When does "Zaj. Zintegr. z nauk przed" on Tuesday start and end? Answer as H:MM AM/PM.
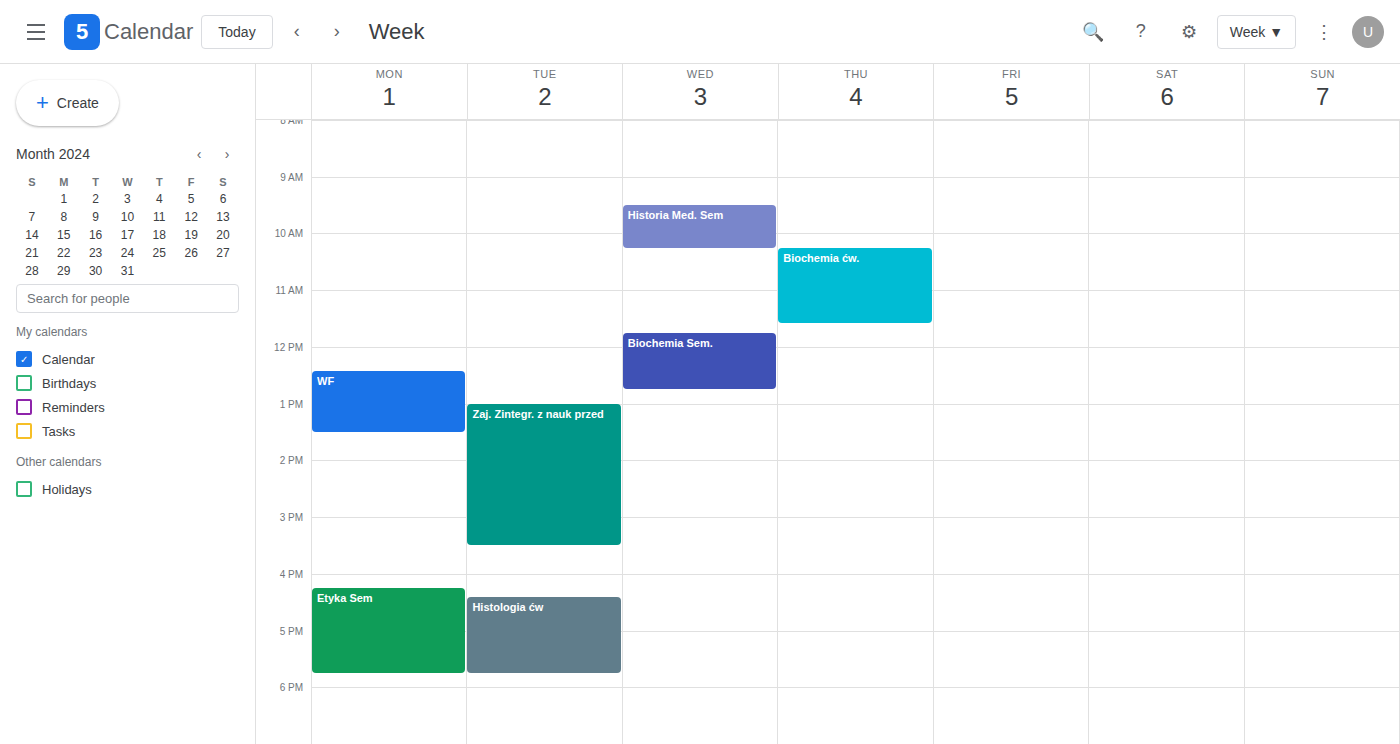
1:00 PM to 3:30 PM